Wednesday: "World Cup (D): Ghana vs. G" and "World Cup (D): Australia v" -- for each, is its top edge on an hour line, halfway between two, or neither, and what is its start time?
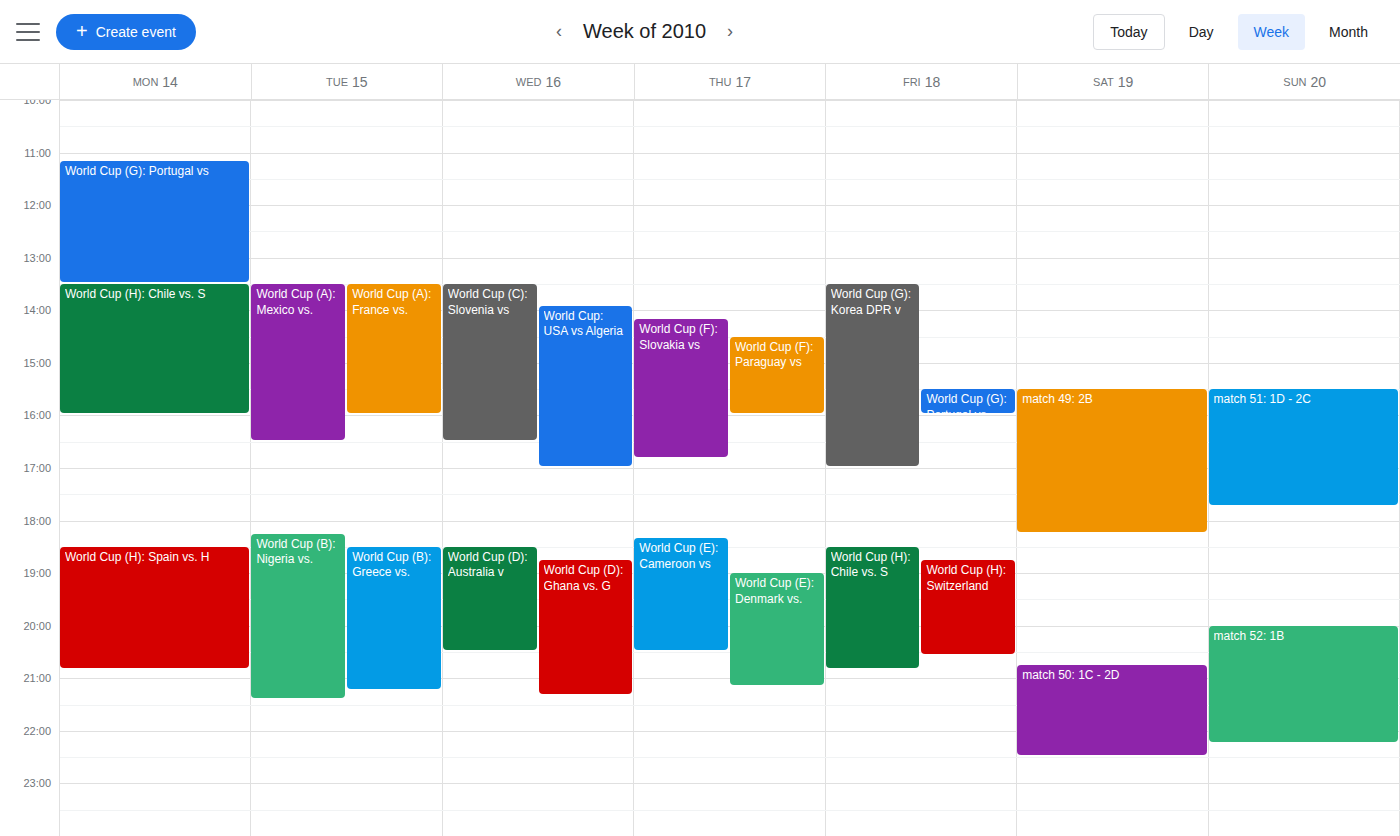
"World Cup (D): Ghana vs. G": 6:45 PM, neither: three quarters of the way from the 6 PM line to the 7 PM line. "World Cup (D): Australia v": 6:30 PM, halfway between the 6 PM and 7 PM lines.